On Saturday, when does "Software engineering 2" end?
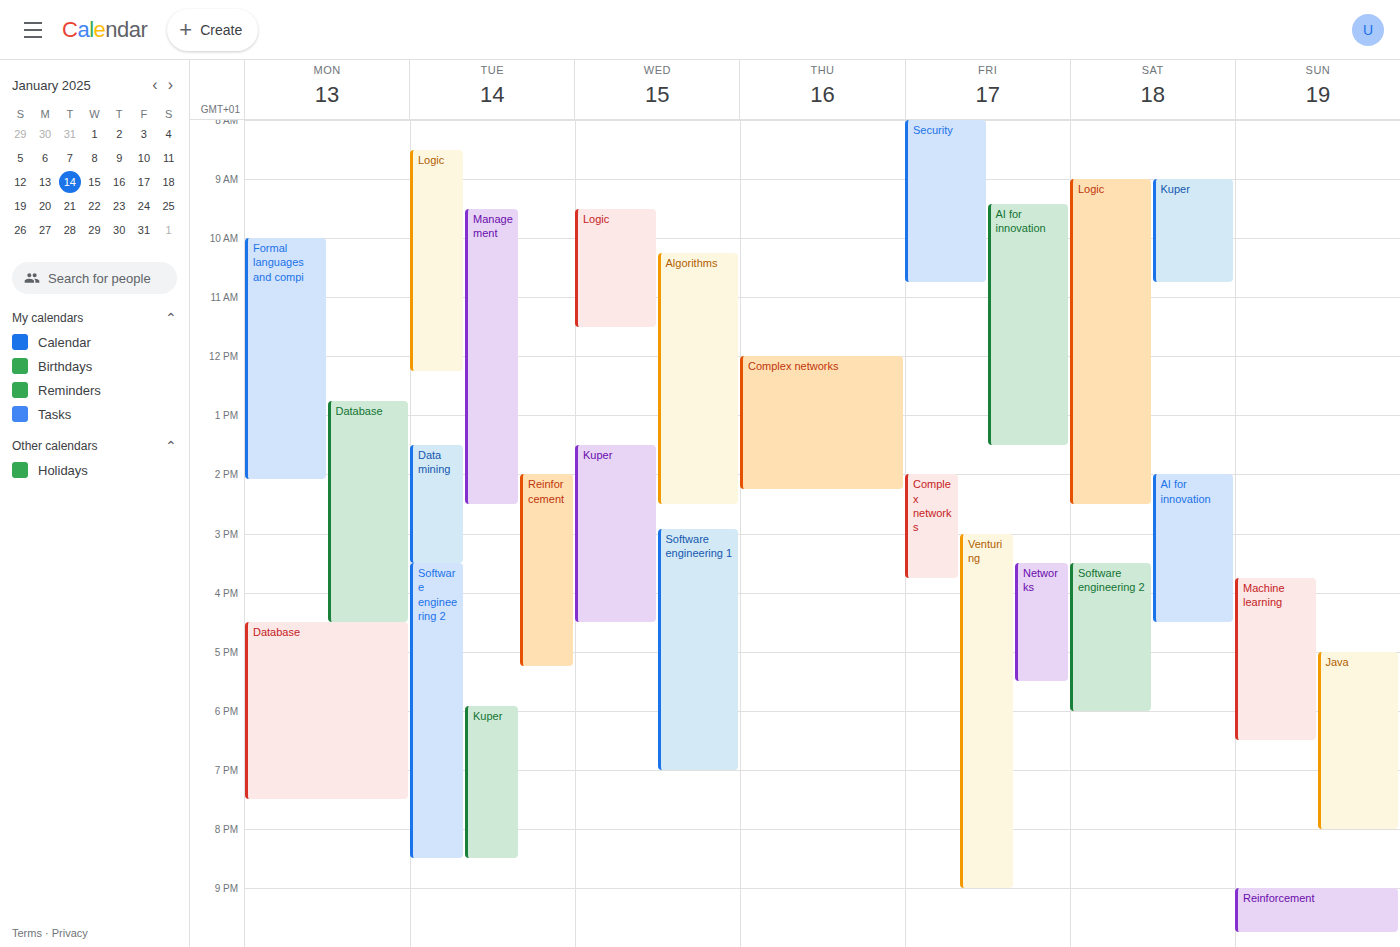
6:00 PM